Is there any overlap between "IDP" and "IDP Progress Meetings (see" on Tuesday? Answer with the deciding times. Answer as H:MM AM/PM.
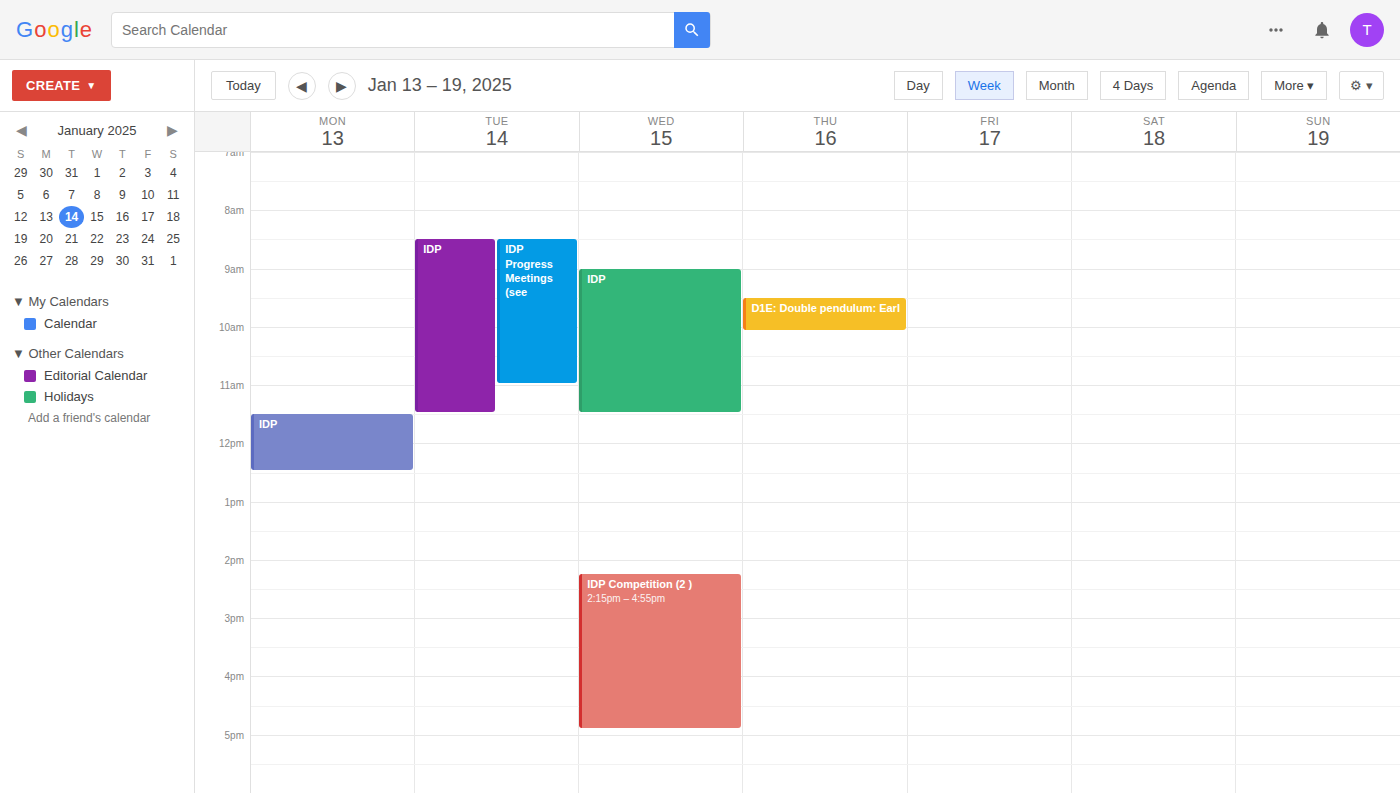
"IDP" starts at 8:30 AM, before "IDP Progress Meetings (see" ends at 11:00 AM -- they overlap.